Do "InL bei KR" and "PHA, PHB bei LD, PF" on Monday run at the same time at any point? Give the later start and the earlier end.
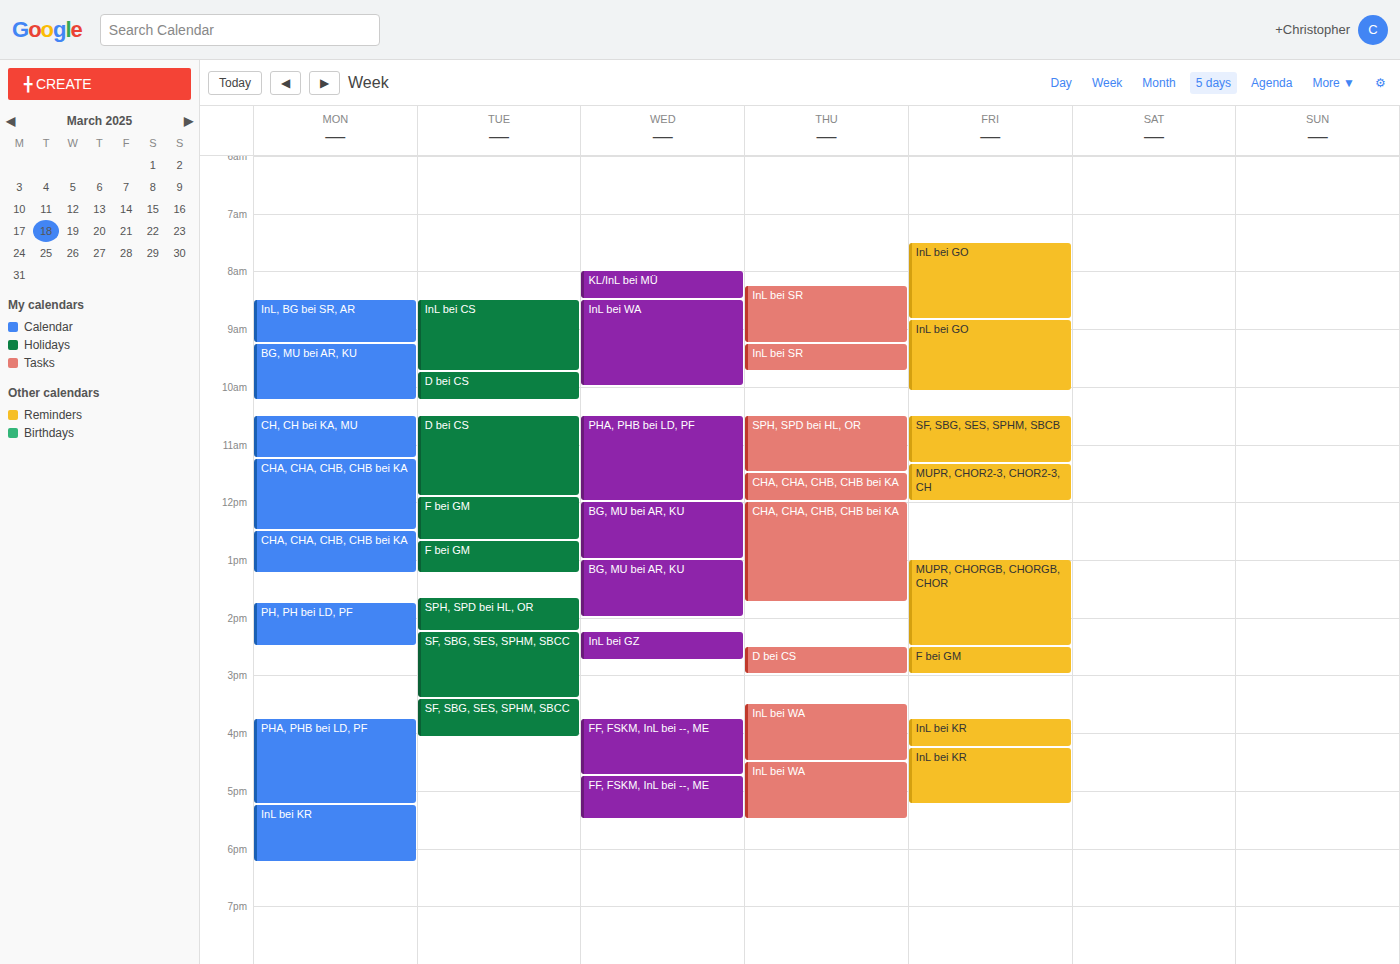
"PHA, PHB bei LD, PF" ends at 5:15 PM, exactly when "InL bei KR" starts -- they touch but do not overlap.